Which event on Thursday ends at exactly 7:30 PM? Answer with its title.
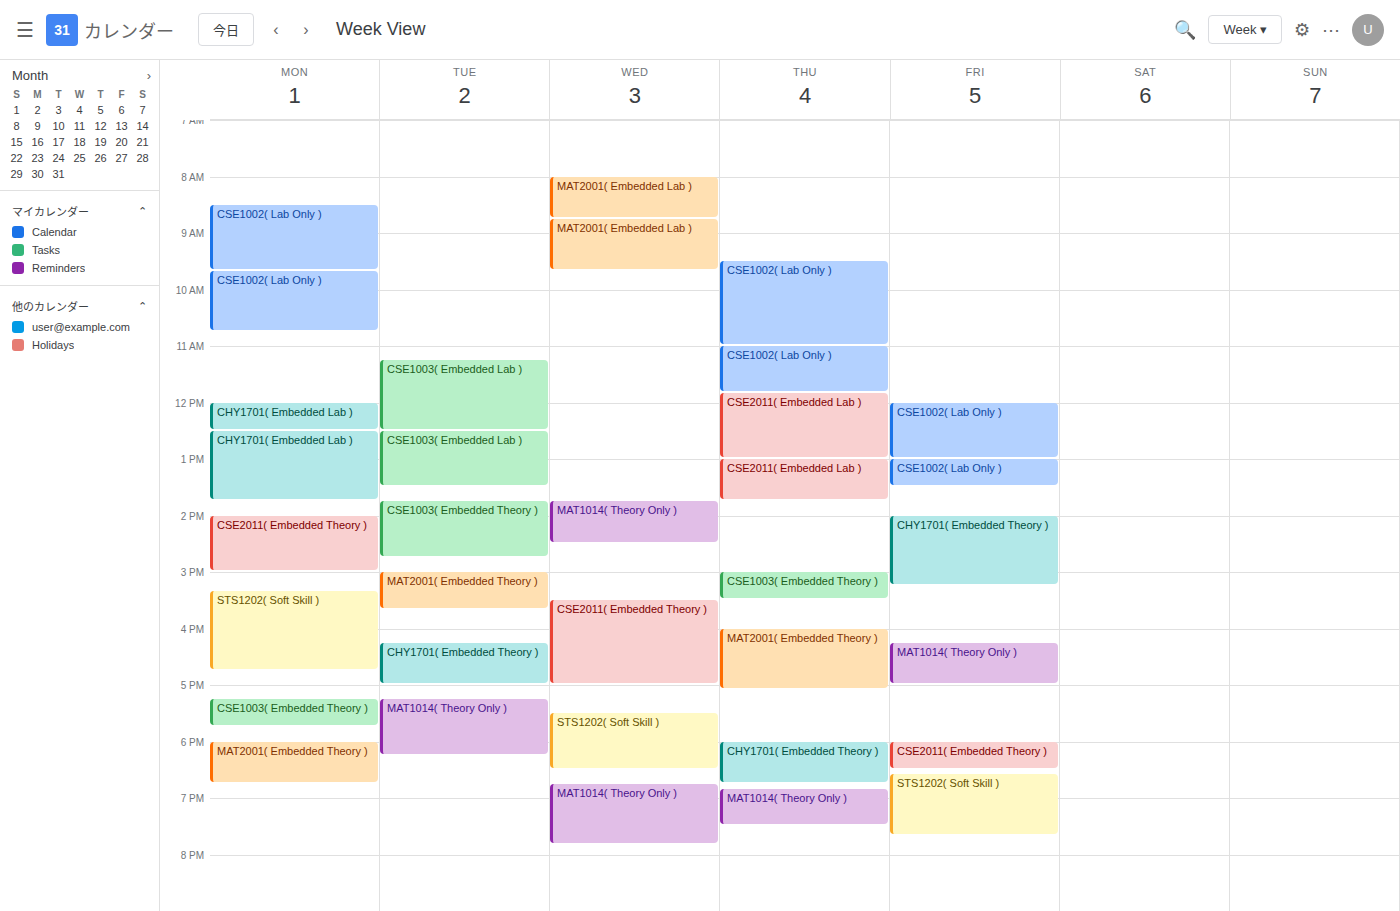
"MAT1014( Theory Only )"